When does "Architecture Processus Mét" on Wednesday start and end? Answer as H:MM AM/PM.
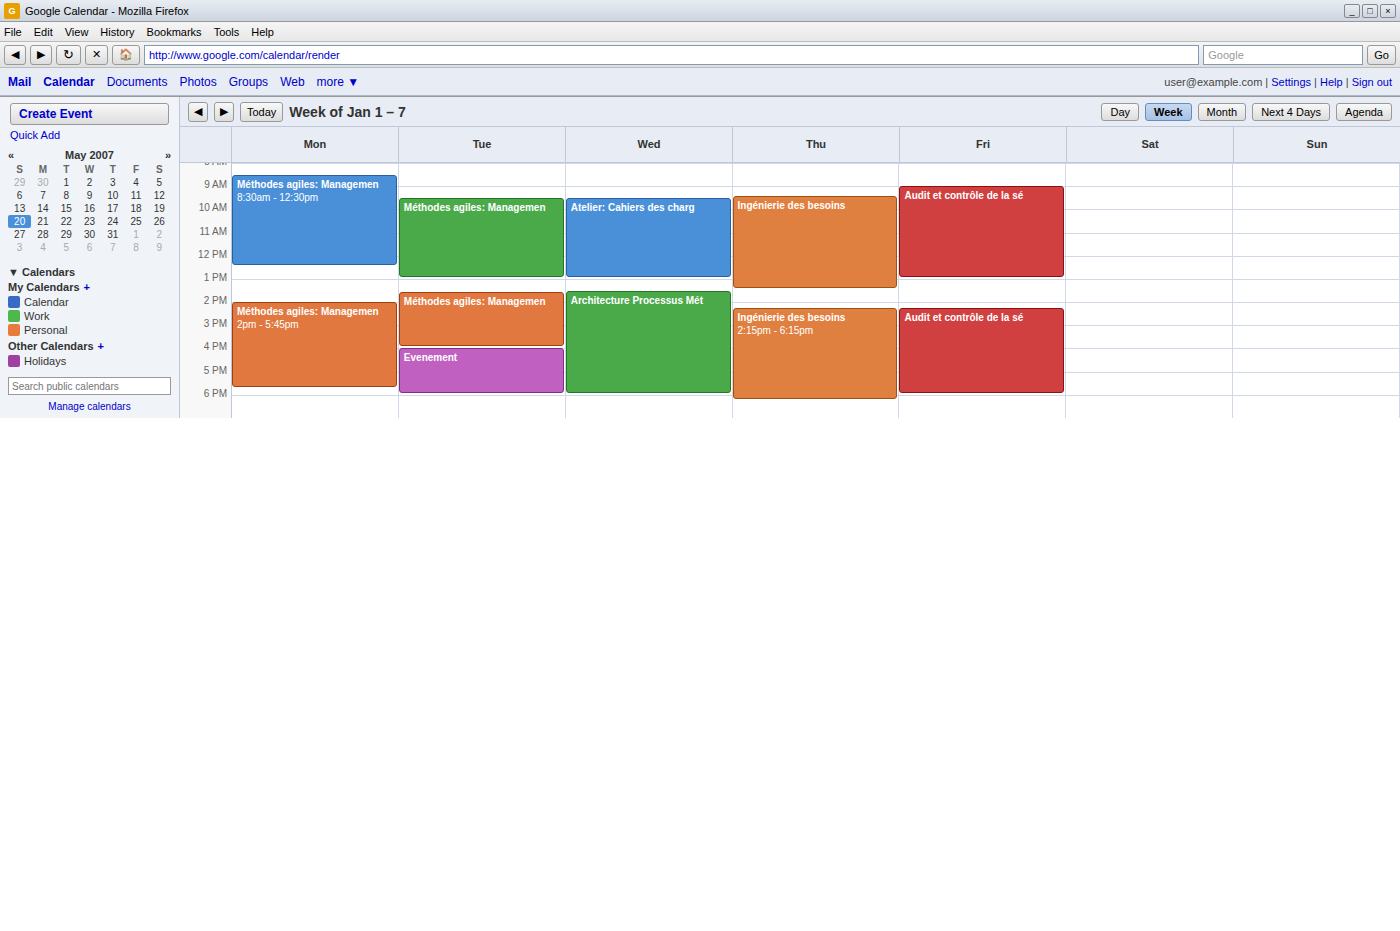
1:30 PM to 6:00 PM